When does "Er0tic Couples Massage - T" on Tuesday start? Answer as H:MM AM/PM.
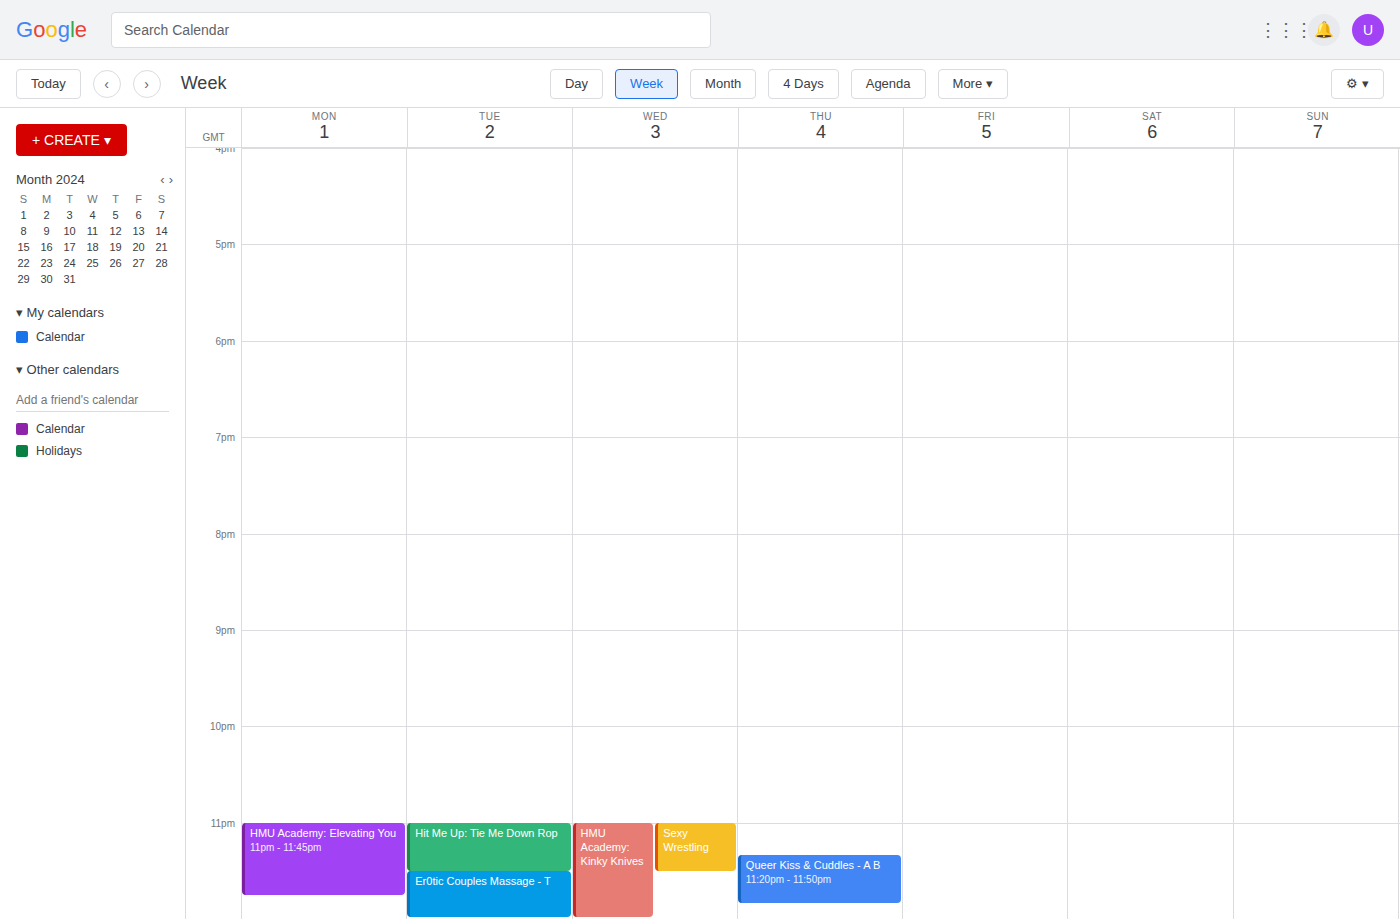
11:30 PM